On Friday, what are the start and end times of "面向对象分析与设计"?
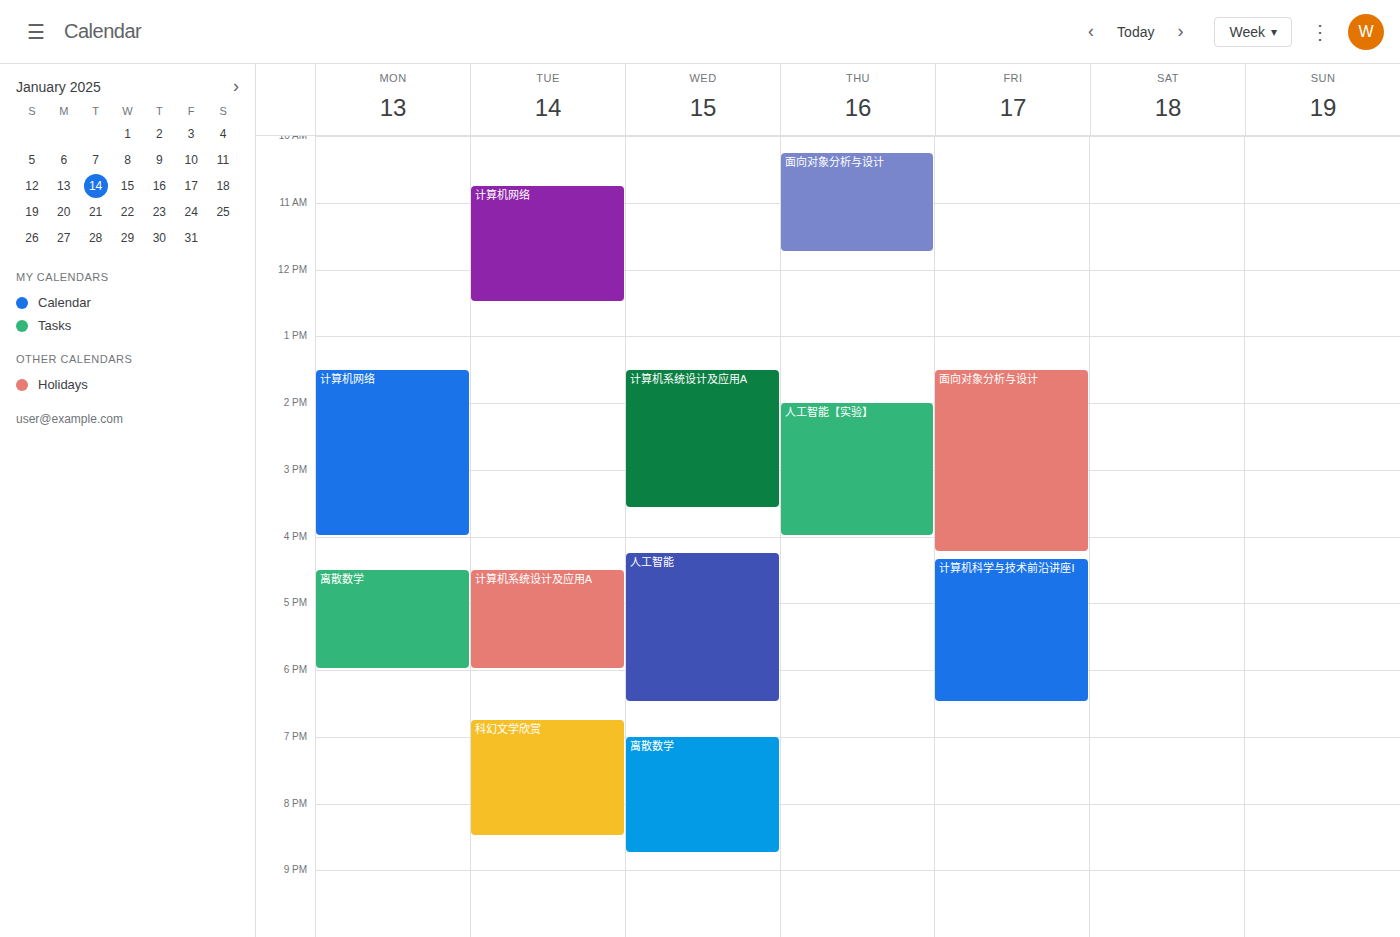
1:30 PM to 4:15 PM